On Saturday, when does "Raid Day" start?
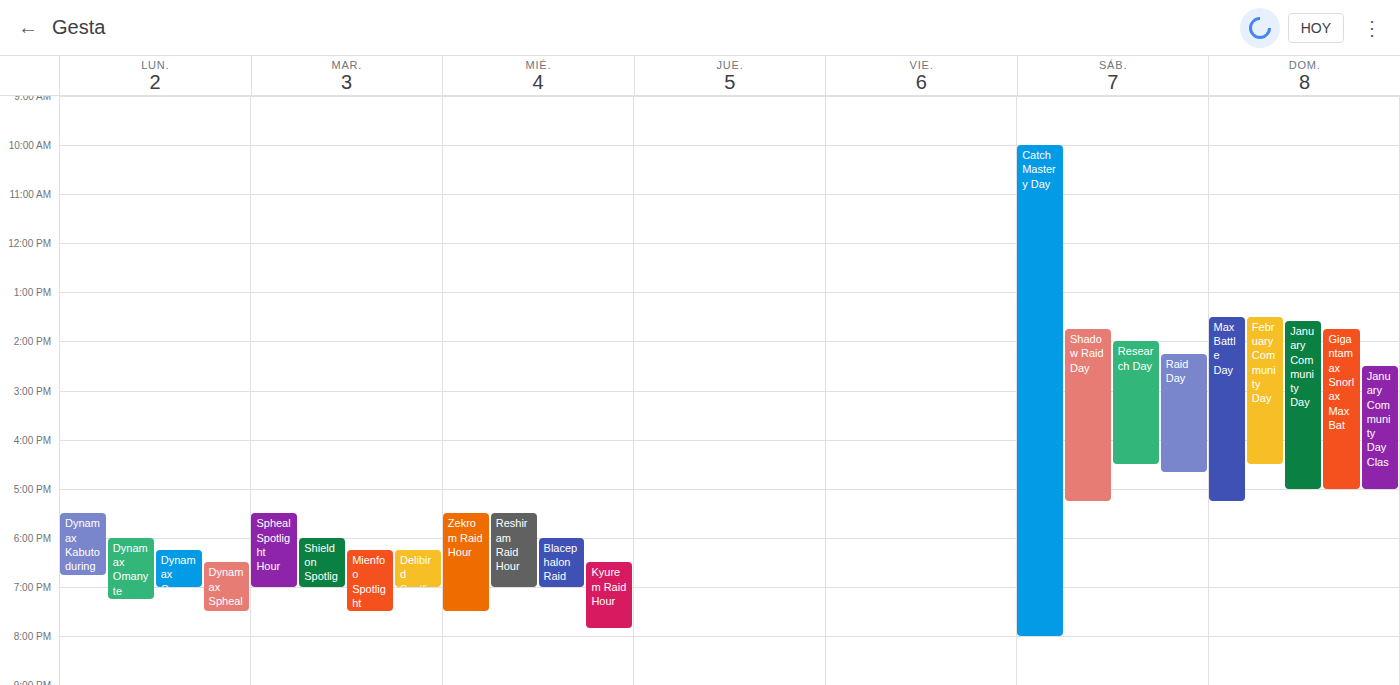
2:15 PM